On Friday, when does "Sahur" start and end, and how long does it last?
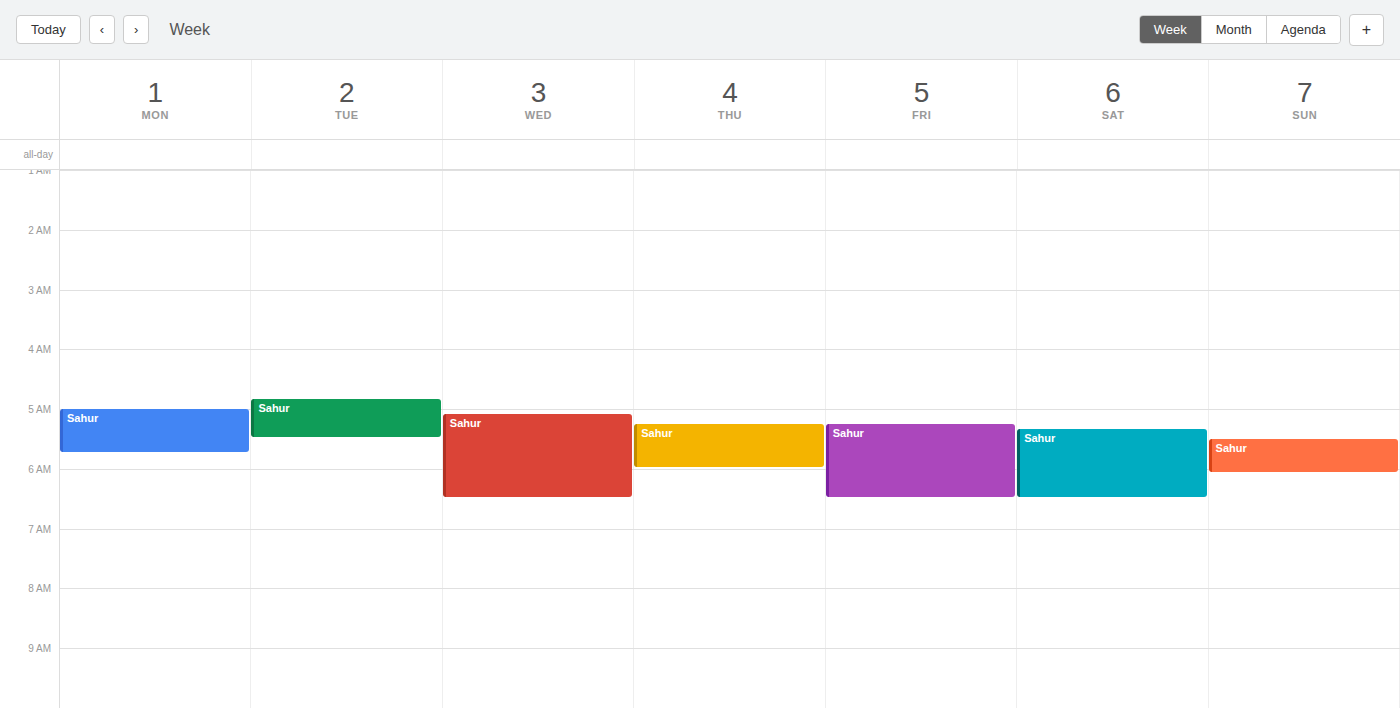
5:15 AM to 6:30 AM, 1 hour 15 minutes